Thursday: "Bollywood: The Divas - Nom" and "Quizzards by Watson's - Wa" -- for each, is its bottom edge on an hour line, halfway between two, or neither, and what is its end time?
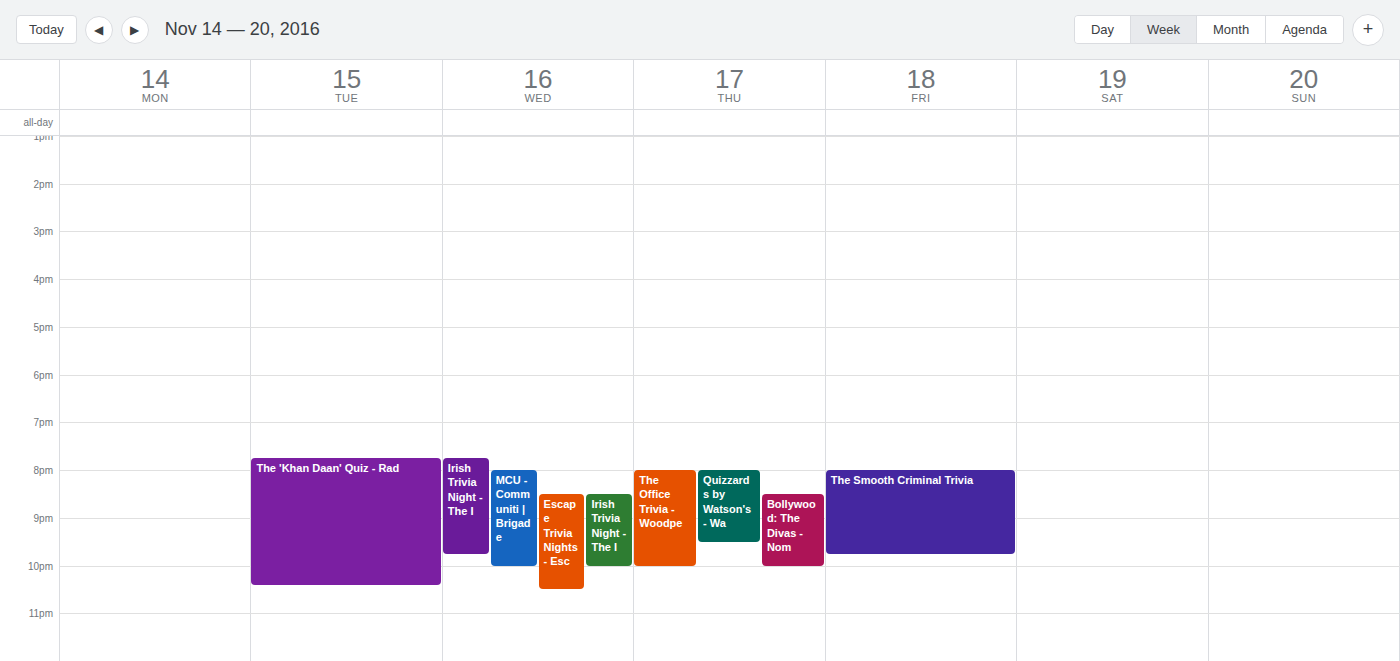
"Bollywood: The Divas - Nom": 22:00, exactly on the 22:00 line. "Quizzards by Watson's - Wa": 21:30, halfway between the 21:00 and 22:00 lines.